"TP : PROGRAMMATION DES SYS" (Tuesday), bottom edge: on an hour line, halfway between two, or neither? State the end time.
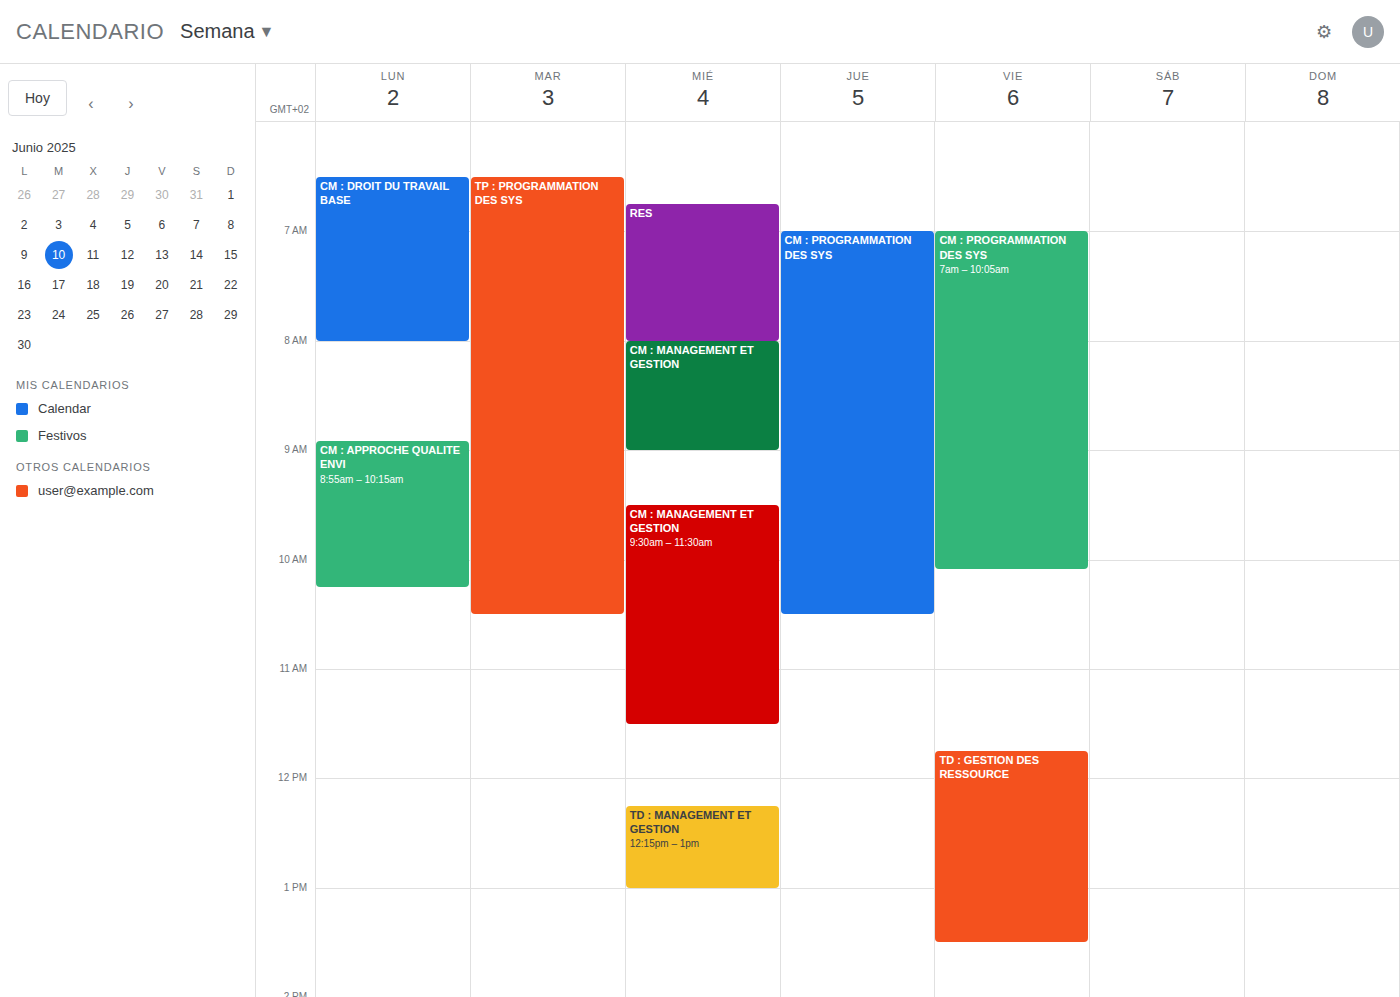
10:30 -- halfway between the 10:00 and 11:00 lines.